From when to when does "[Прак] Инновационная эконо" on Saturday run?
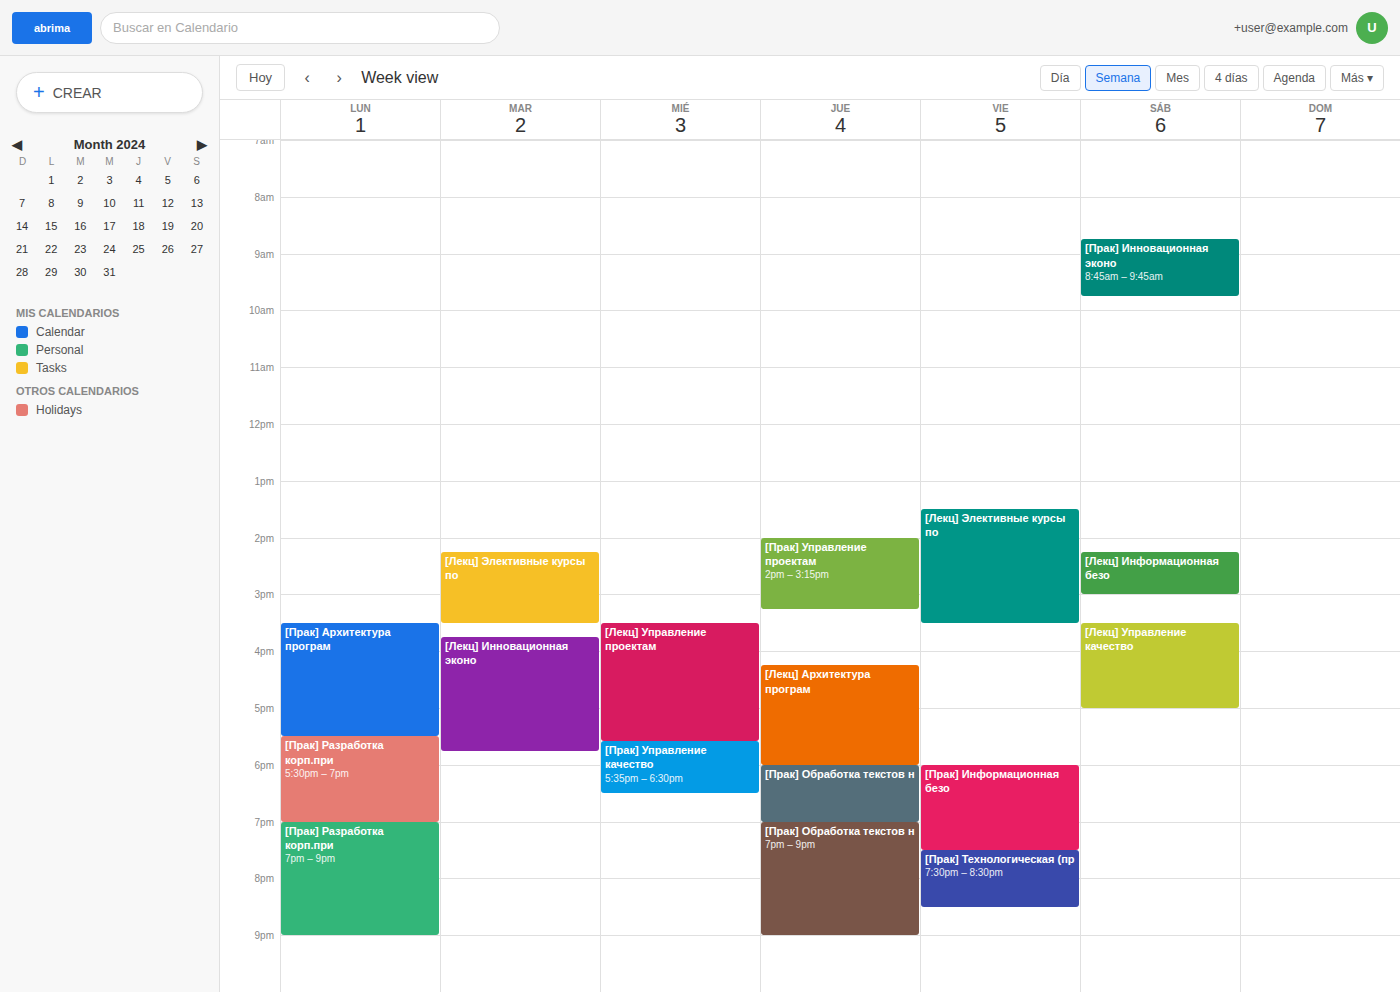
8:45 AM to 9:45 AM